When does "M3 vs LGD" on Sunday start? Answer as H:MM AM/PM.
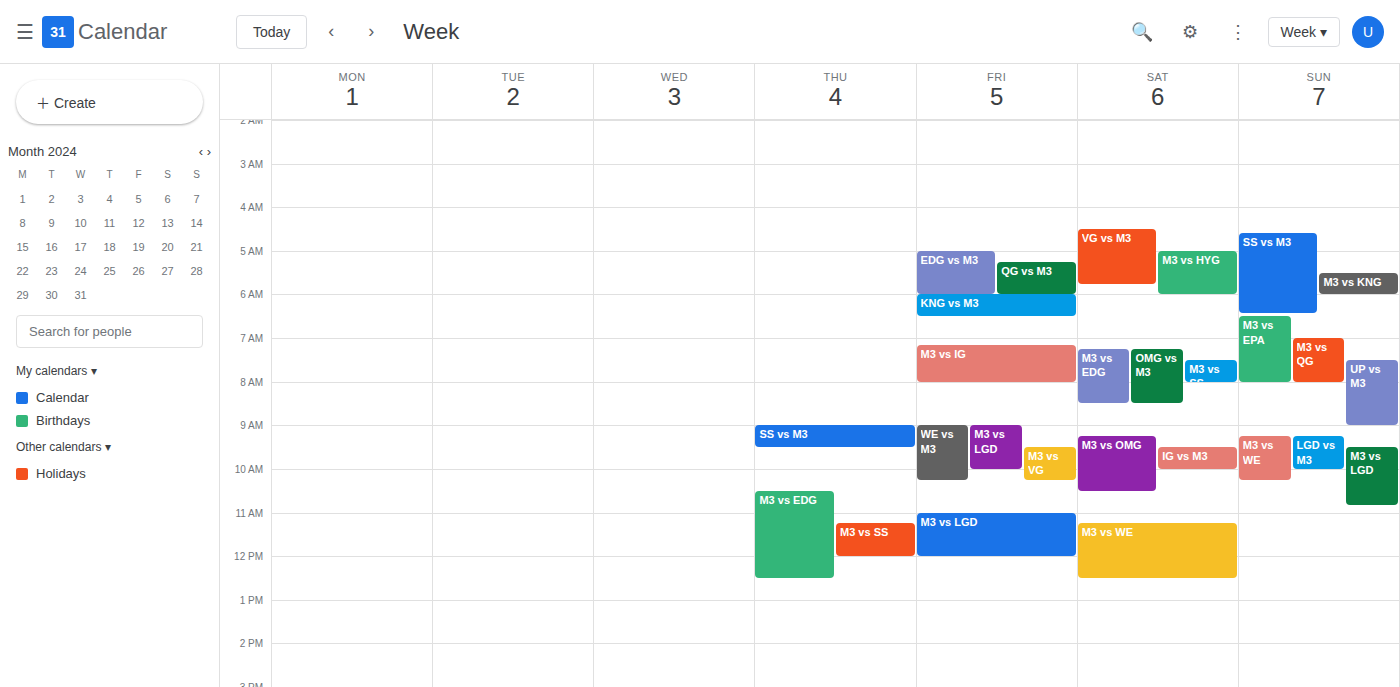
9:30 AM